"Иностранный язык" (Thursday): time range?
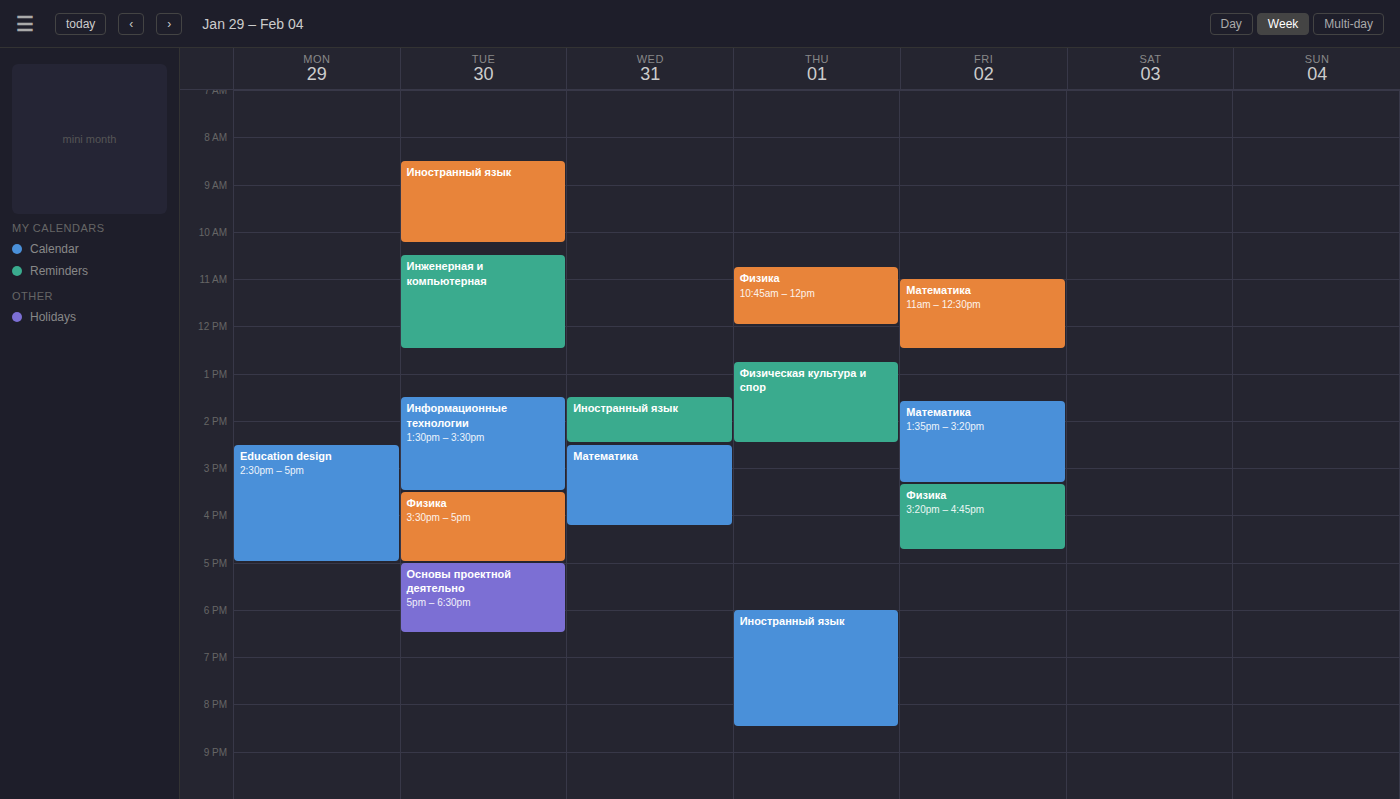
18:00 to 20:30